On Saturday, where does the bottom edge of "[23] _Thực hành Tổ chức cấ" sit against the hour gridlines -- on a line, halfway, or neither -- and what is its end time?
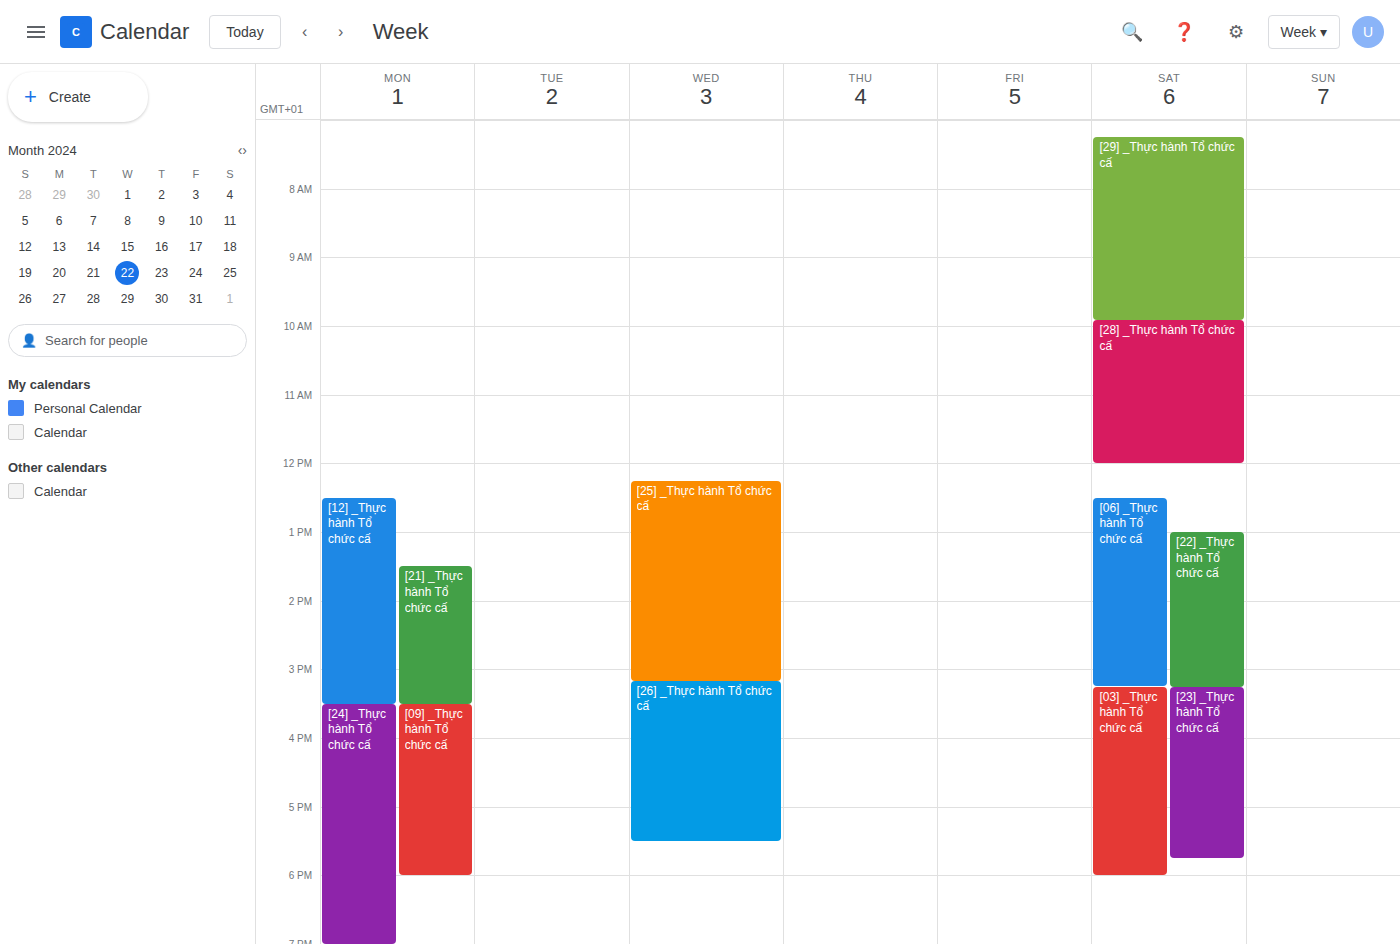
5:45 PM -- neither: three quarters of the way from the 5 PM line to the 6 PM line.